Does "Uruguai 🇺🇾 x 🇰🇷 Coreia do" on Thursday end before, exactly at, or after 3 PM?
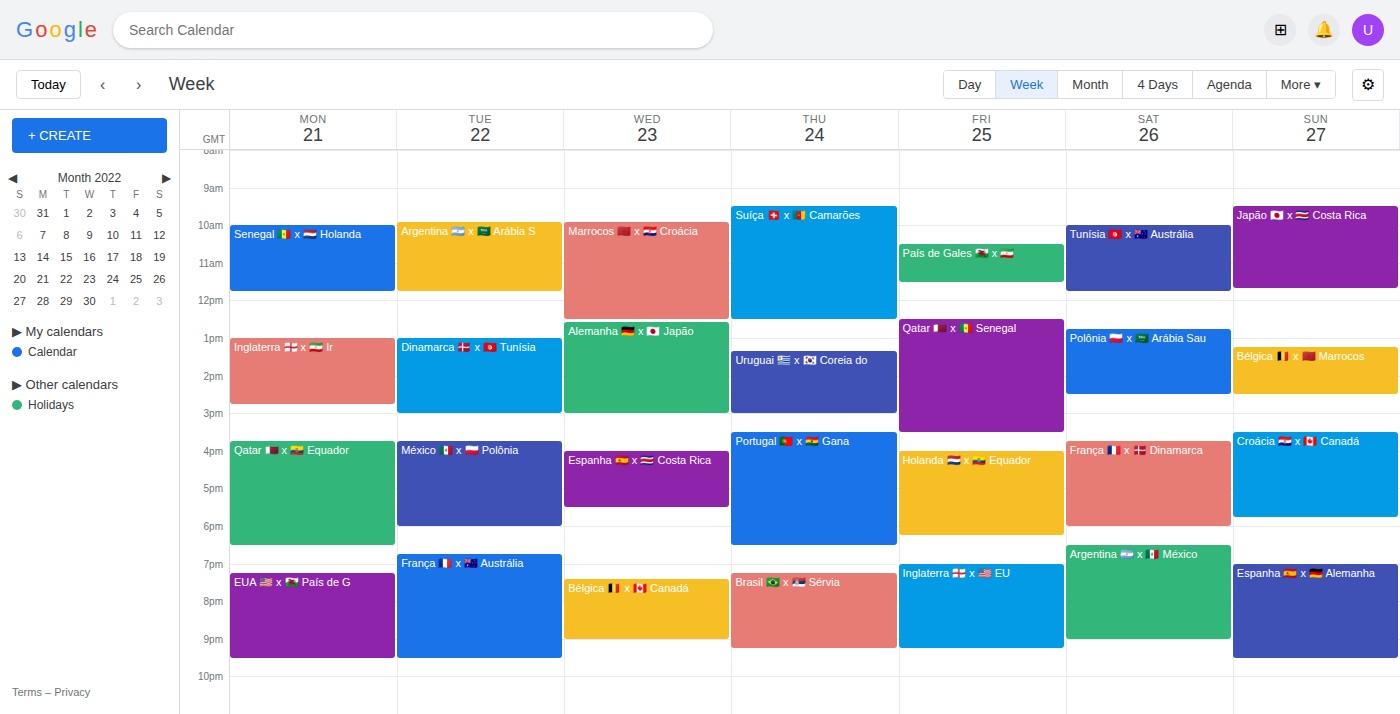
3:00 PM -- exactly at 3 PM, on the 3 PM line.